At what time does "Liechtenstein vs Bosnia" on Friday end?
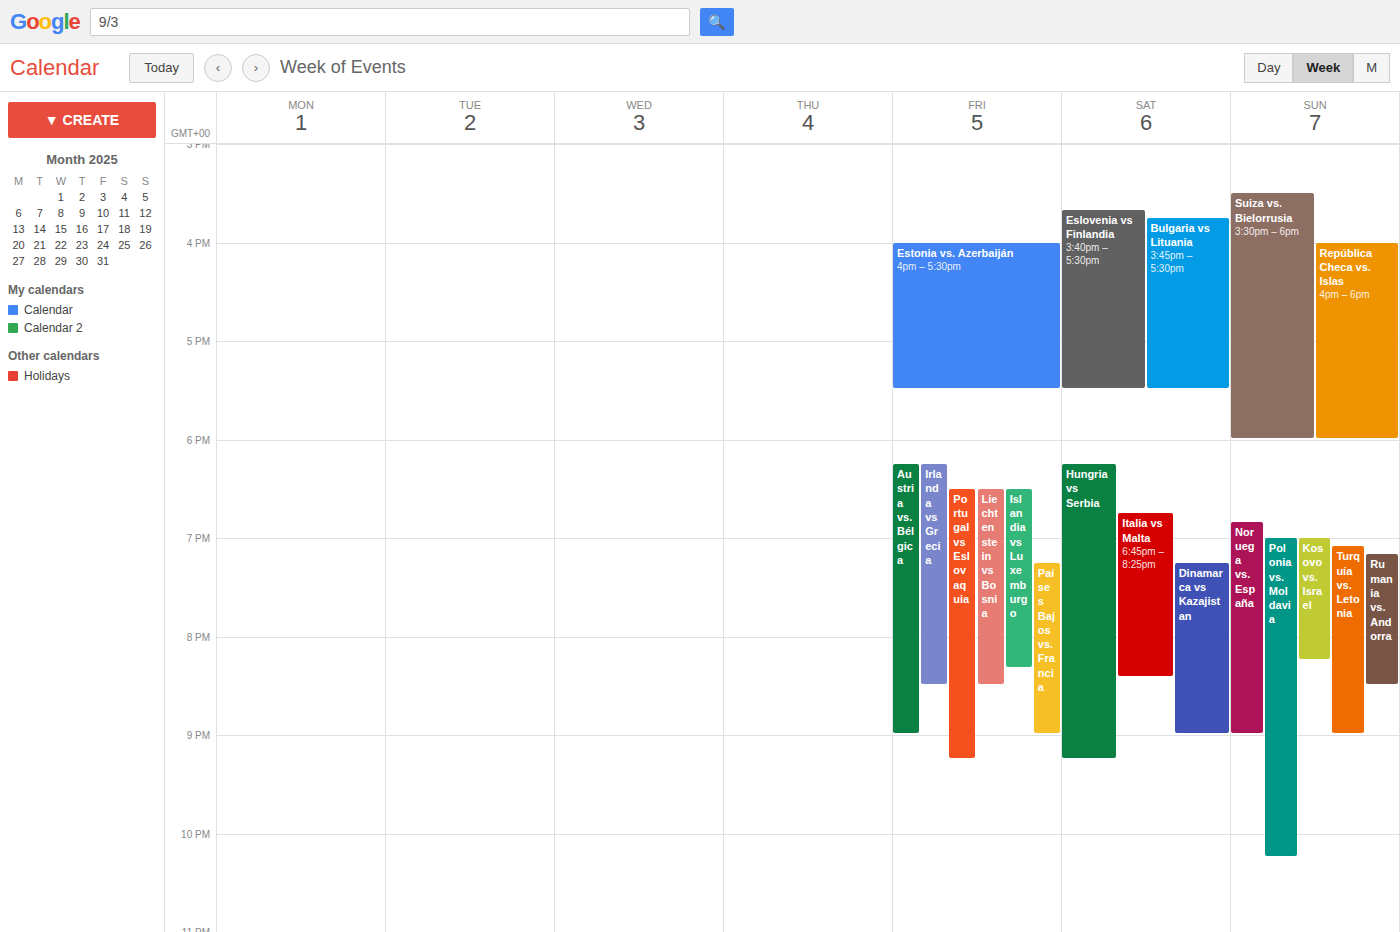
8:30 PM